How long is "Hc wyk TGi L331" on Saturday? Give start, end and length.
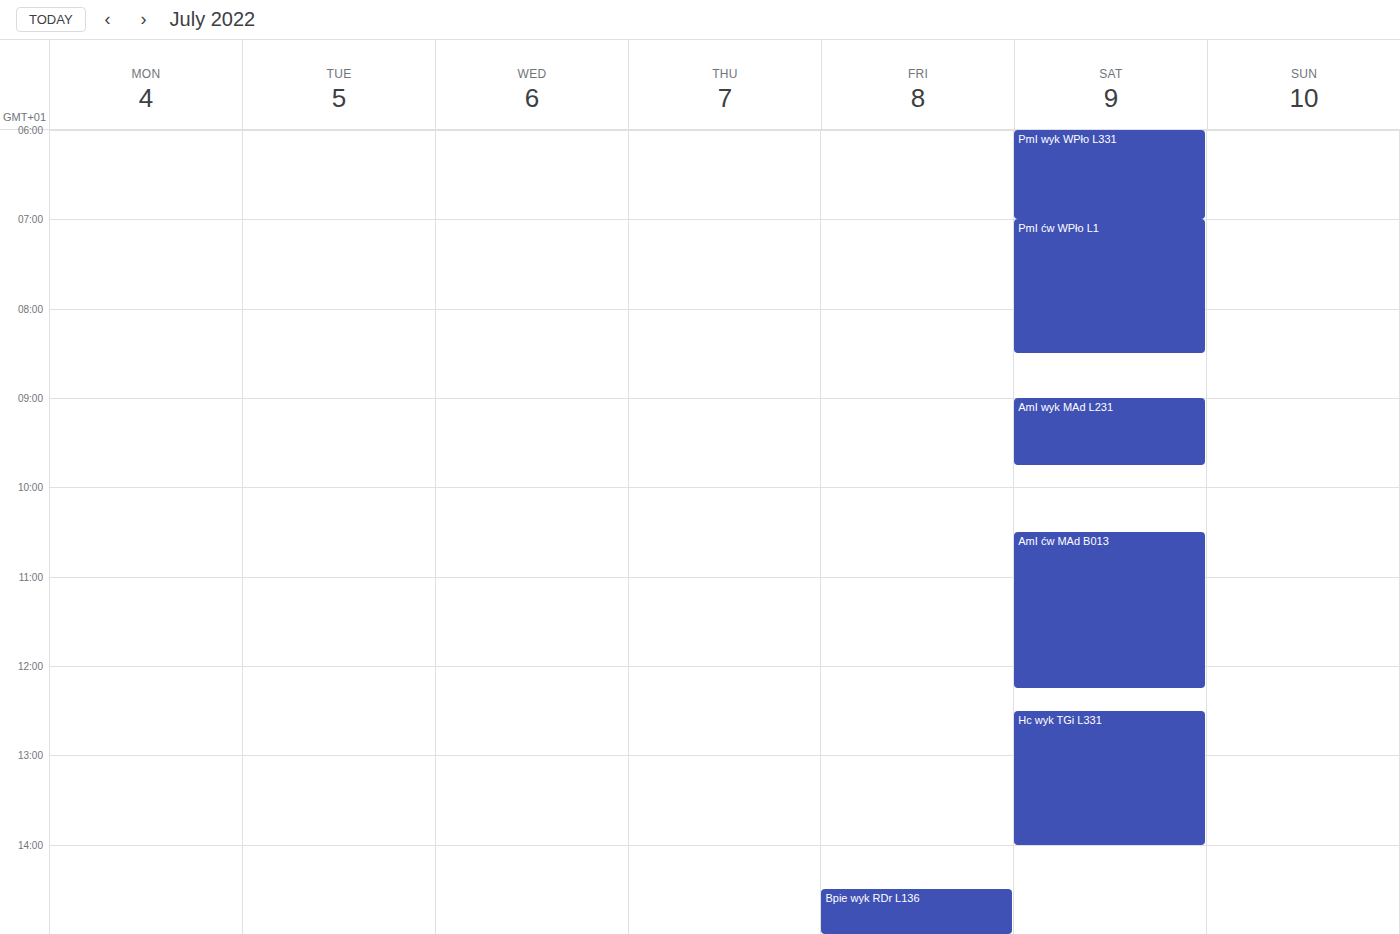
12:30 PM to 2:00 PM, 1 hour 30 minutes